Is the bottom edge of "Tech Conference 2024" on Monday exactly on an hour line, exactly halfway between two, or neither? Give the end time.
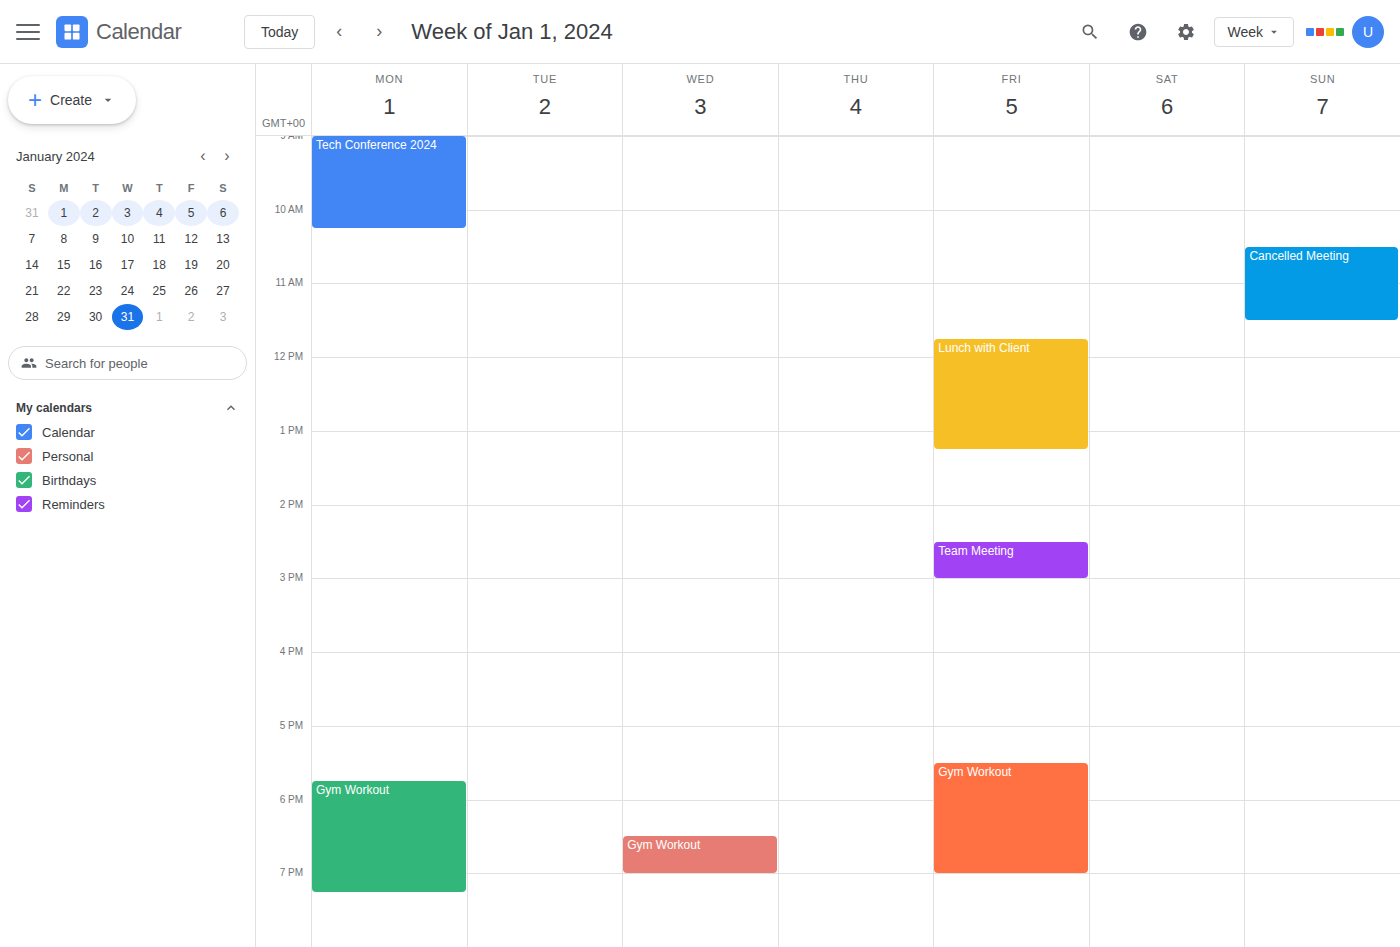
10:15 AM -- neither: a quarter of the way from the 10 AM line to the 11 AM line.